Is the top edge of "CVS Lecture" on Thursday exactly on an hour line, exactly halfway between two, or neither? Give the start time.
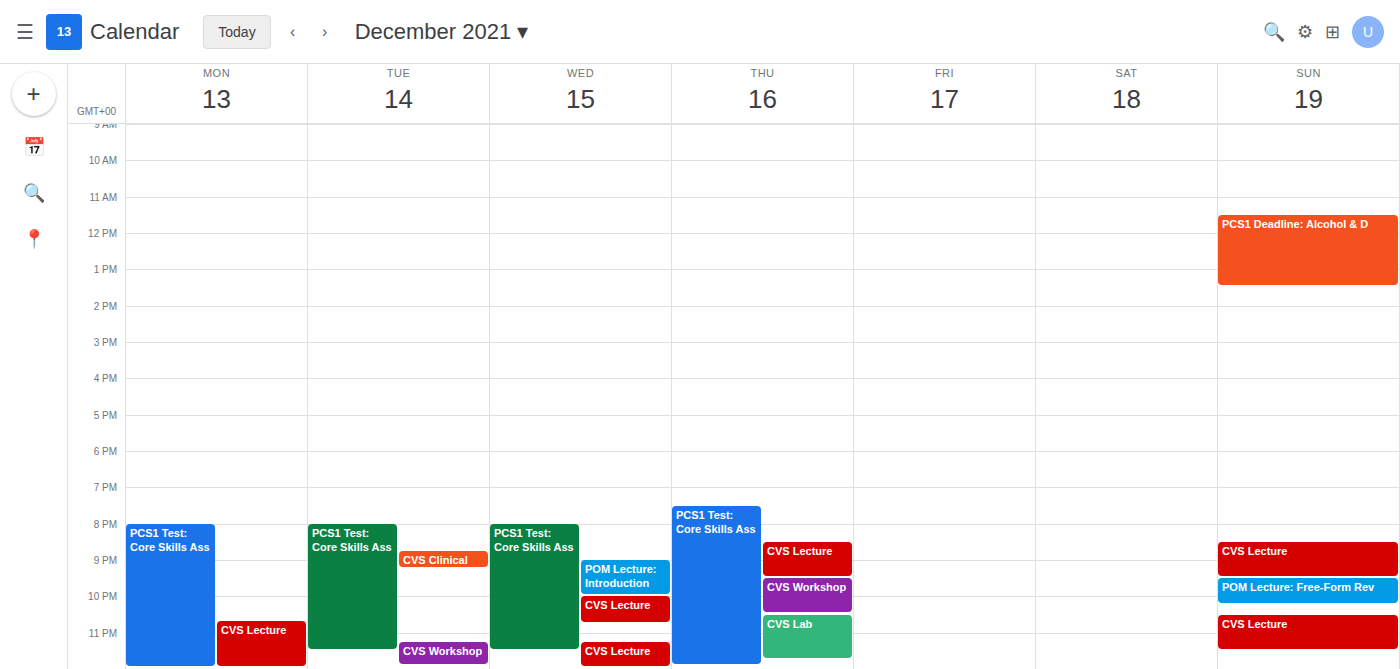
8:30 PM -- halfway between the 8 PM and 9 PM lines.